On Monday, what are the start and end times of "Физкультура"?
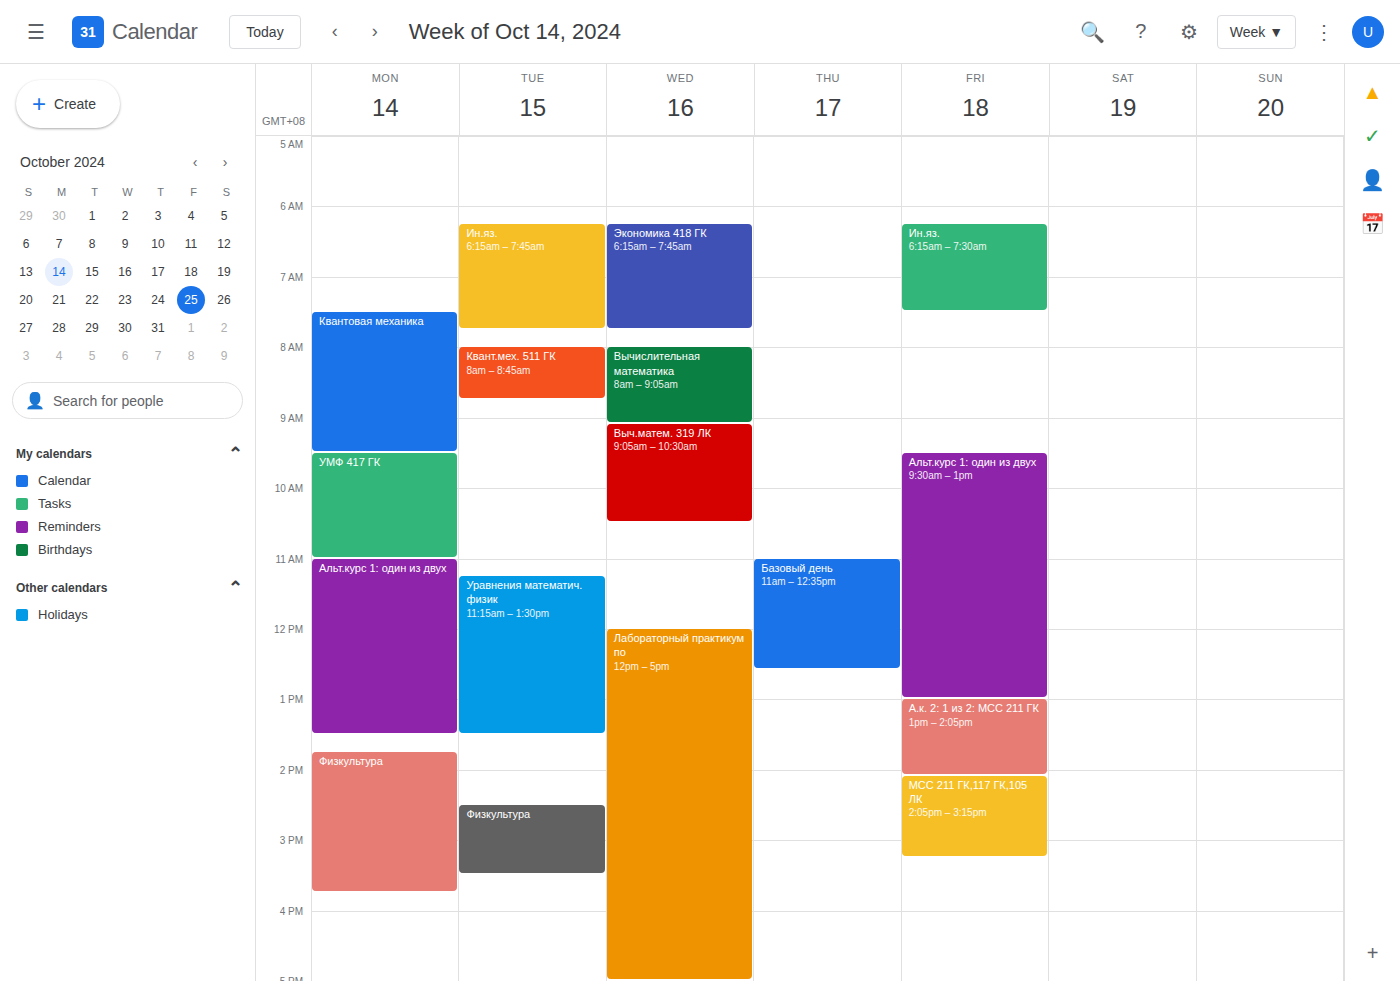
1:45 PM to 3:45 PM